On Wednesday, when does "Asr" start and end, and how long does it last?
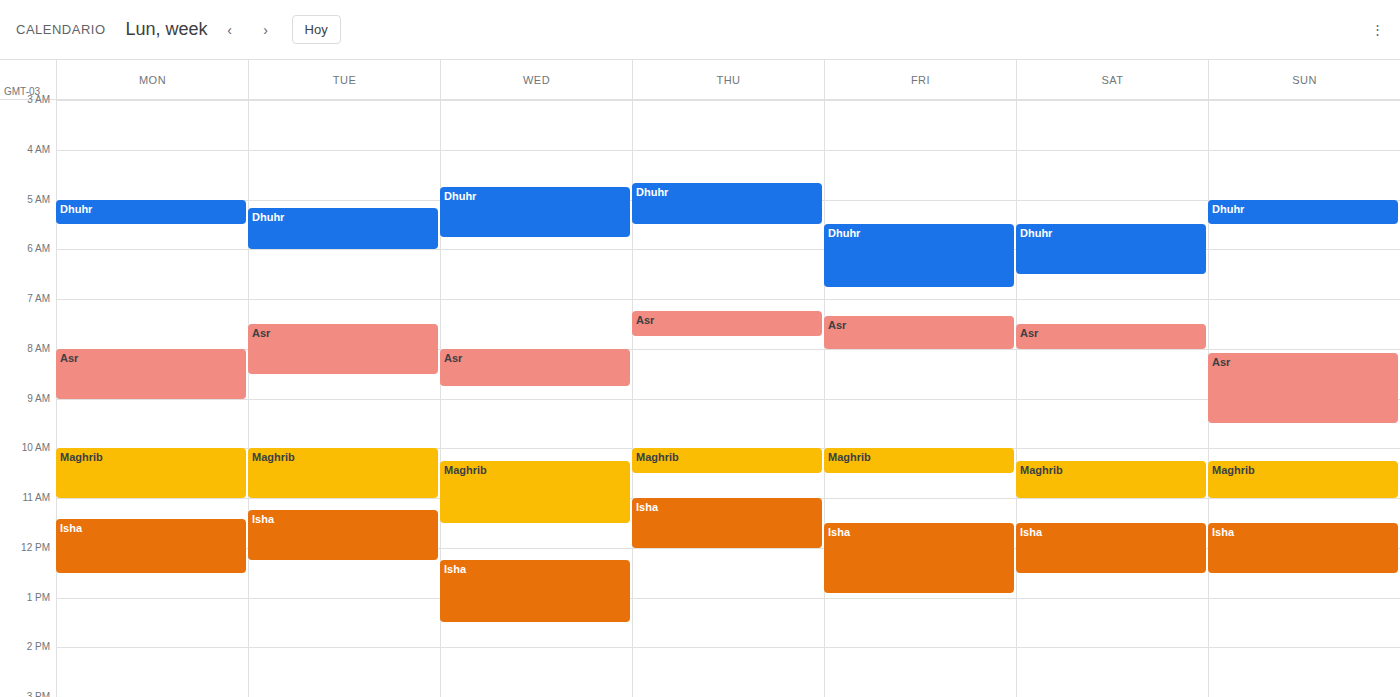
8:00 AM to 8:45 AM, 45 minutes